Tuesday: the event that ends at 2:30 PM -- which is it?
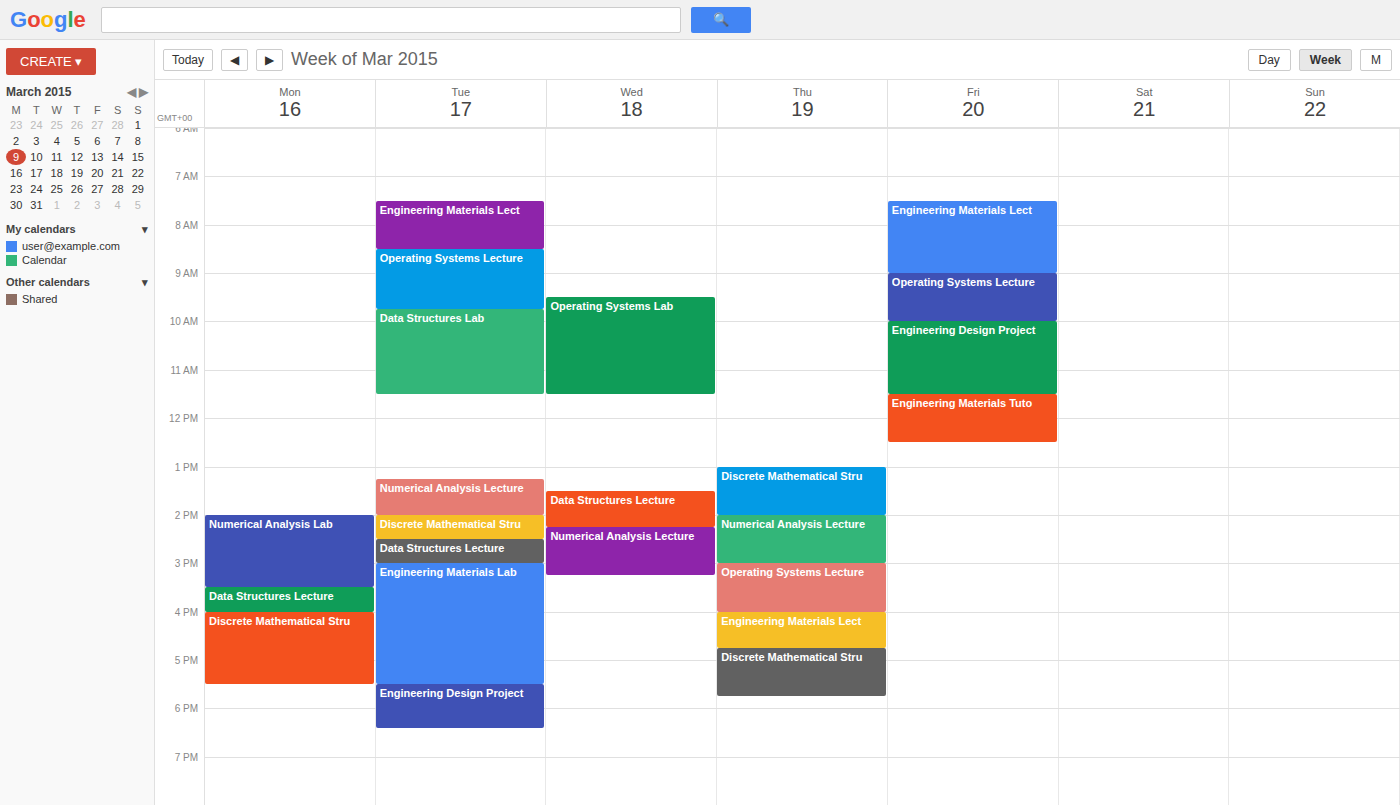
"Discrete Mathematical Stru"